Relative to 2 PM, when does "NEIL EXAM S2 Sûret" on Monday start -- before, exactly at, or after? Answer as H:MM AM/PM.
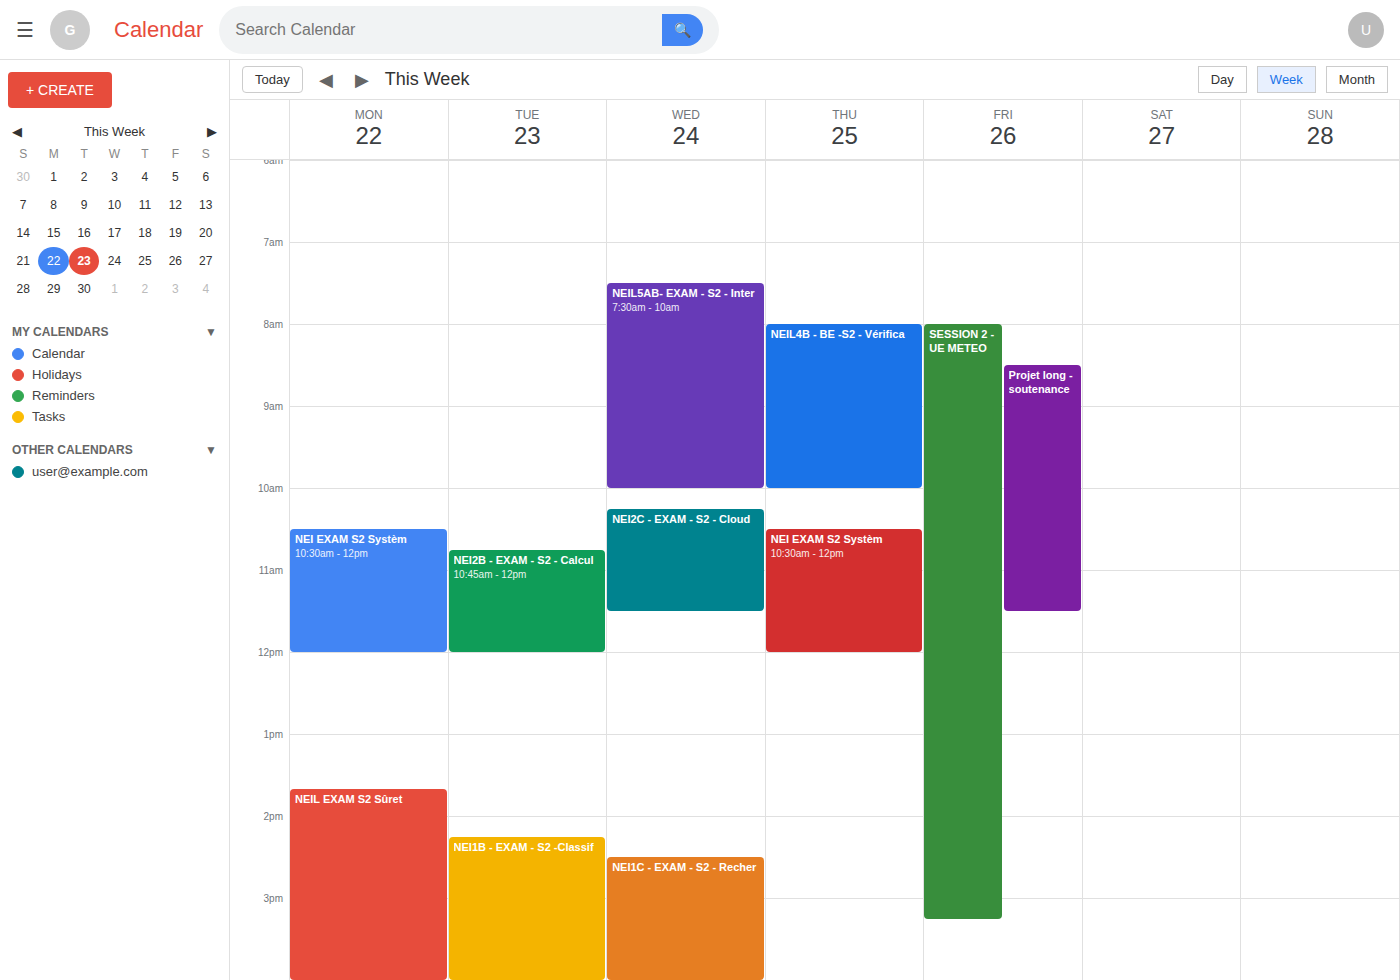
1:40 PM -- before 2 PM, 20 minutes above the 2 PM line.